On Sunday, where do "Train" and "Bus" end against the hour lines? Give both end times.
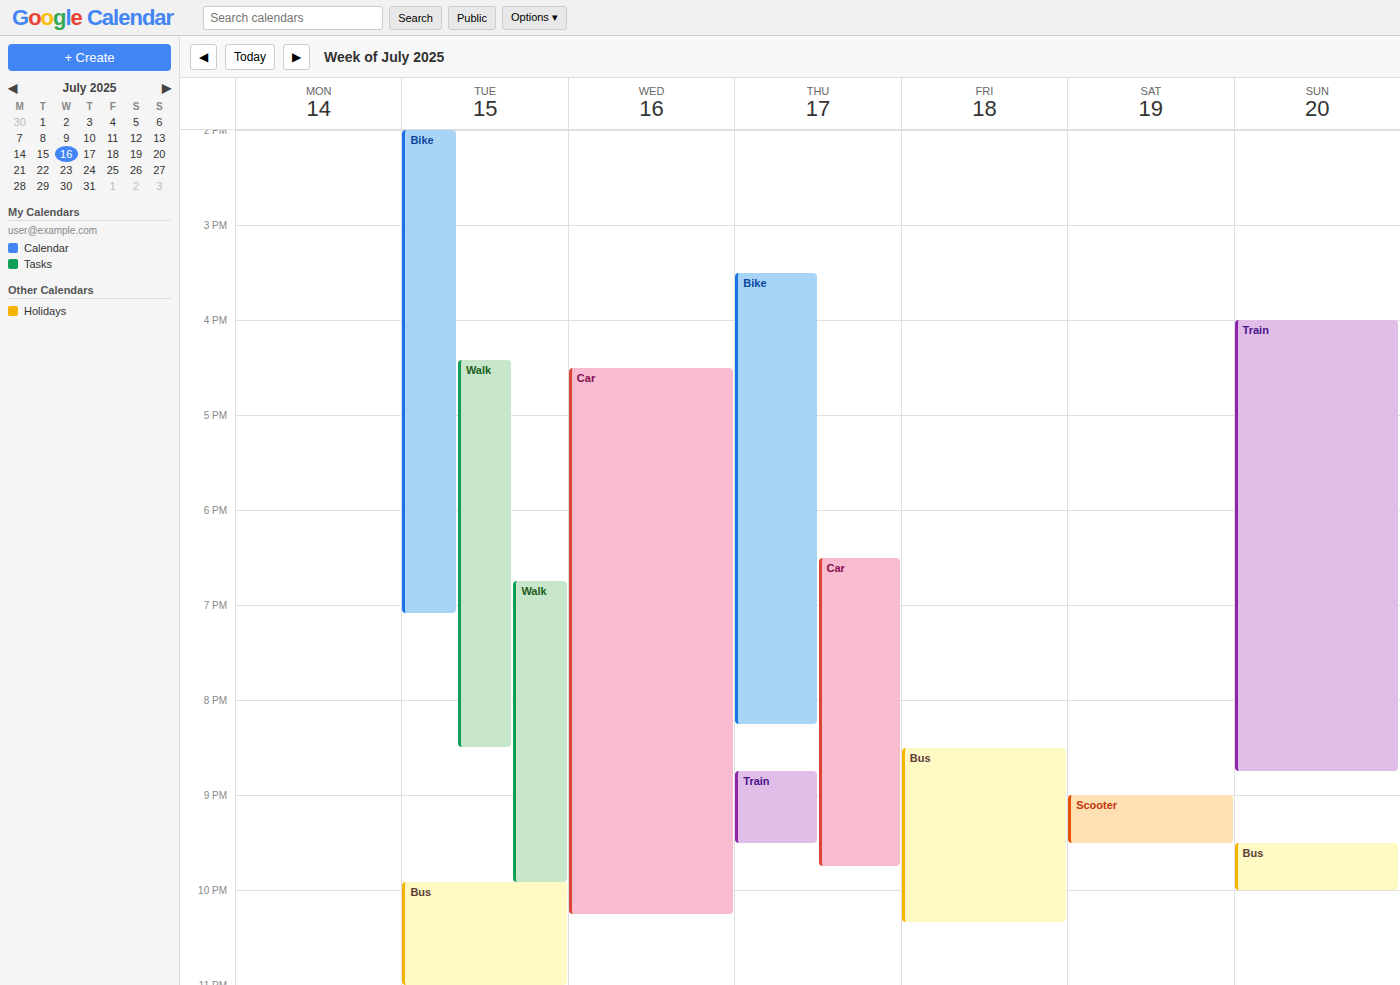
"Train": 8:45 PM, neither: three quarters of the way from the 8 PM line to the 9 PM line. "Bus": 10:00 PM, exactly on the 10 PM line.